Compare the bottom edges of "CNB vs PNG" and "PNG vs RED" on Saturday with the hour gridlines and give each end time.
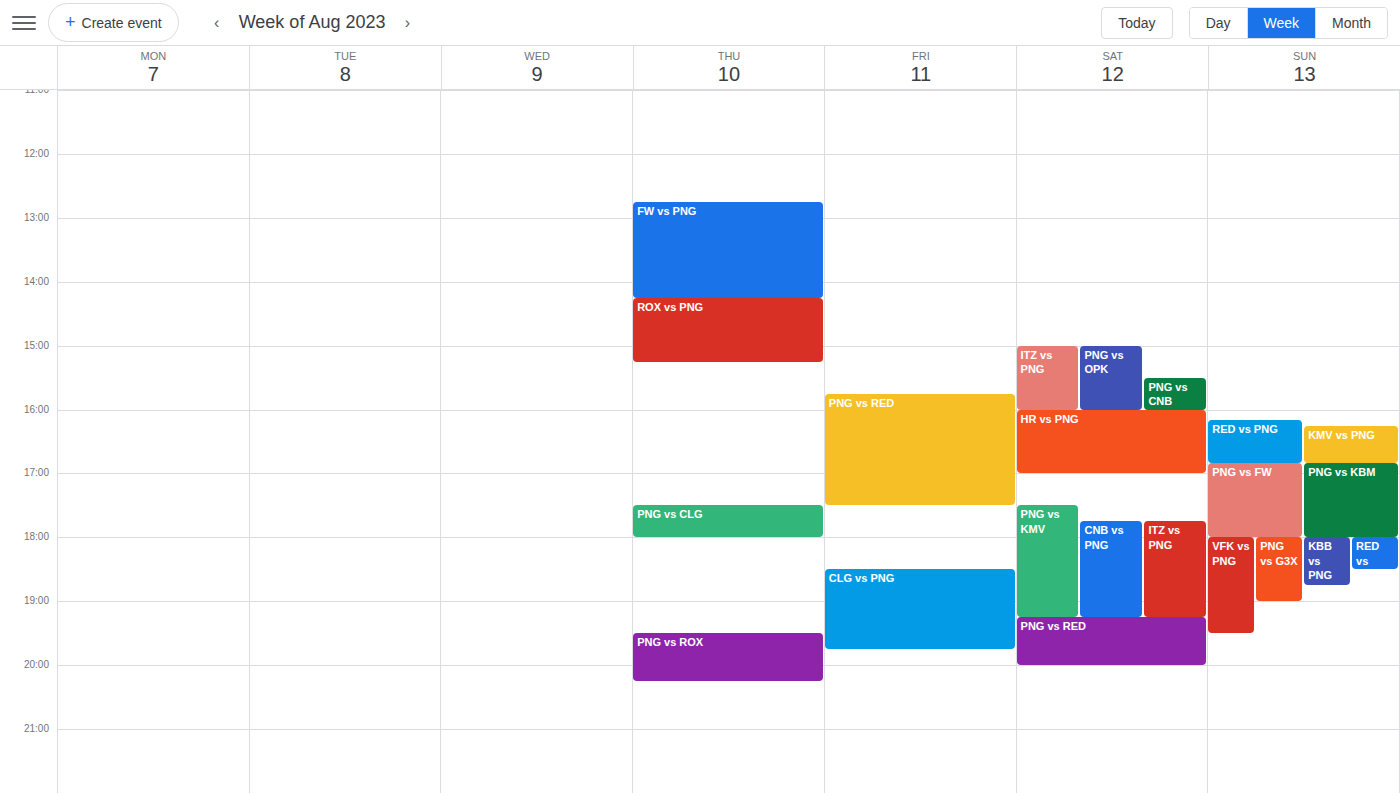
"CNB vs PNG": 7:15 PM, neither: a quarter of the way from the 7 PM line to the 8 PM line. "PNG vs RED": 8:00 PM, exactly on the 8 PM line.